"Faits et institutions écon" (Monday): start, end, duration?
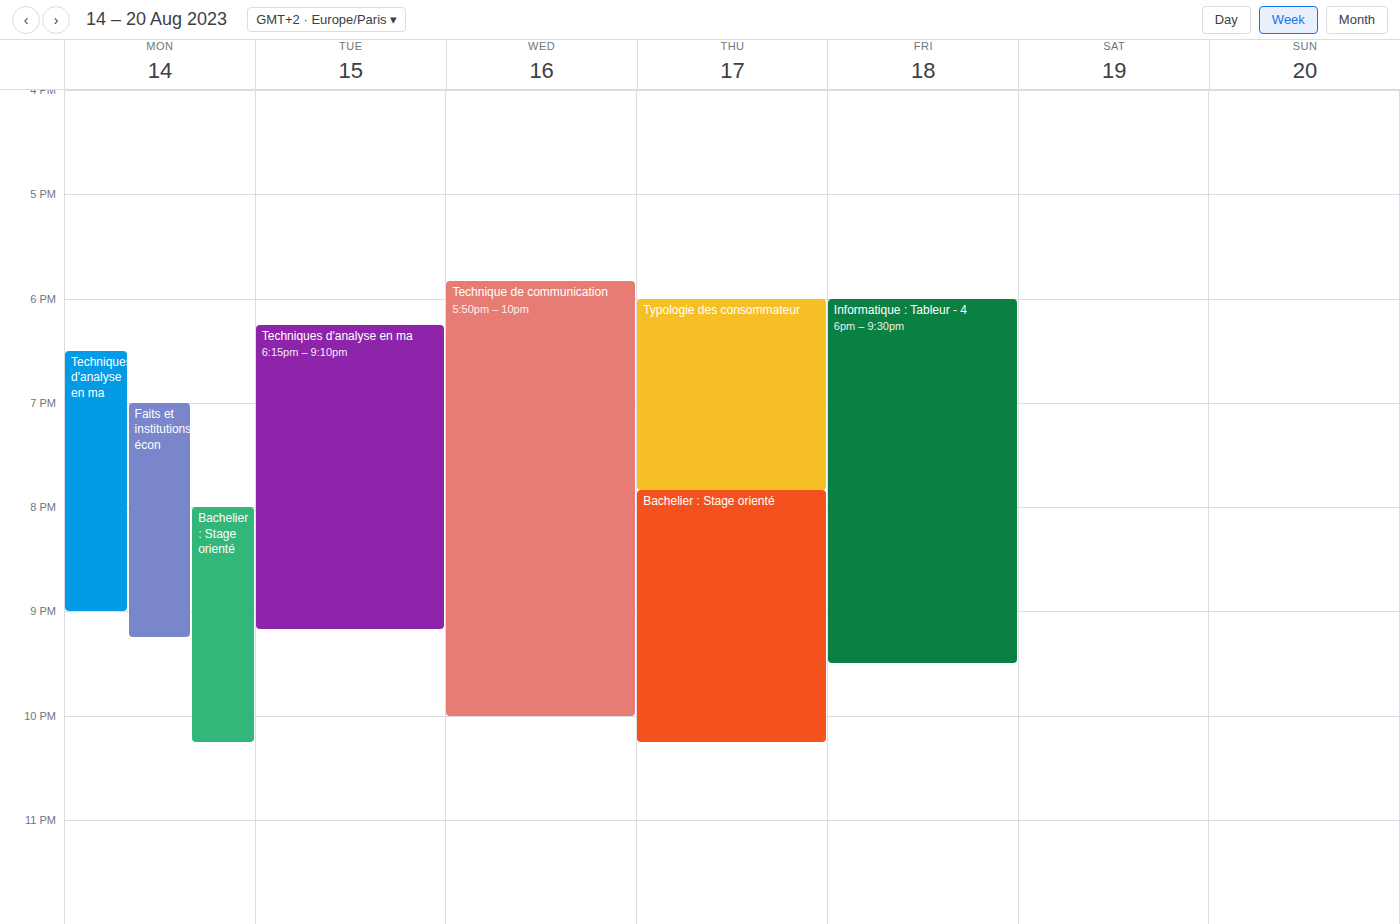
7:00 PM to 9:15 PM, 2 hours 15 minutes